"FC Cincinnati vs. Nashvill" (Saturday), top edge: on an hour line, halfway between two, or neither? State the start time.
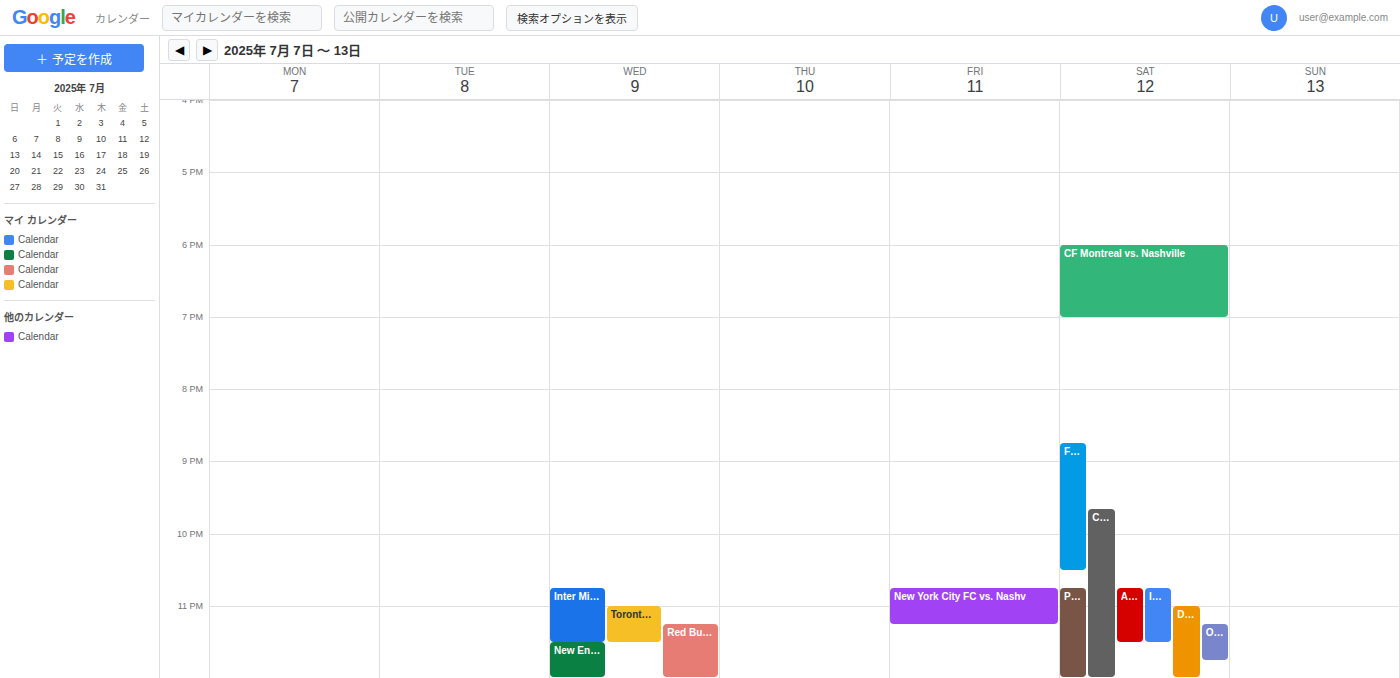
8:45 PM -- neither: three quarters of the way from the 8 PM line to the 9 PM line.